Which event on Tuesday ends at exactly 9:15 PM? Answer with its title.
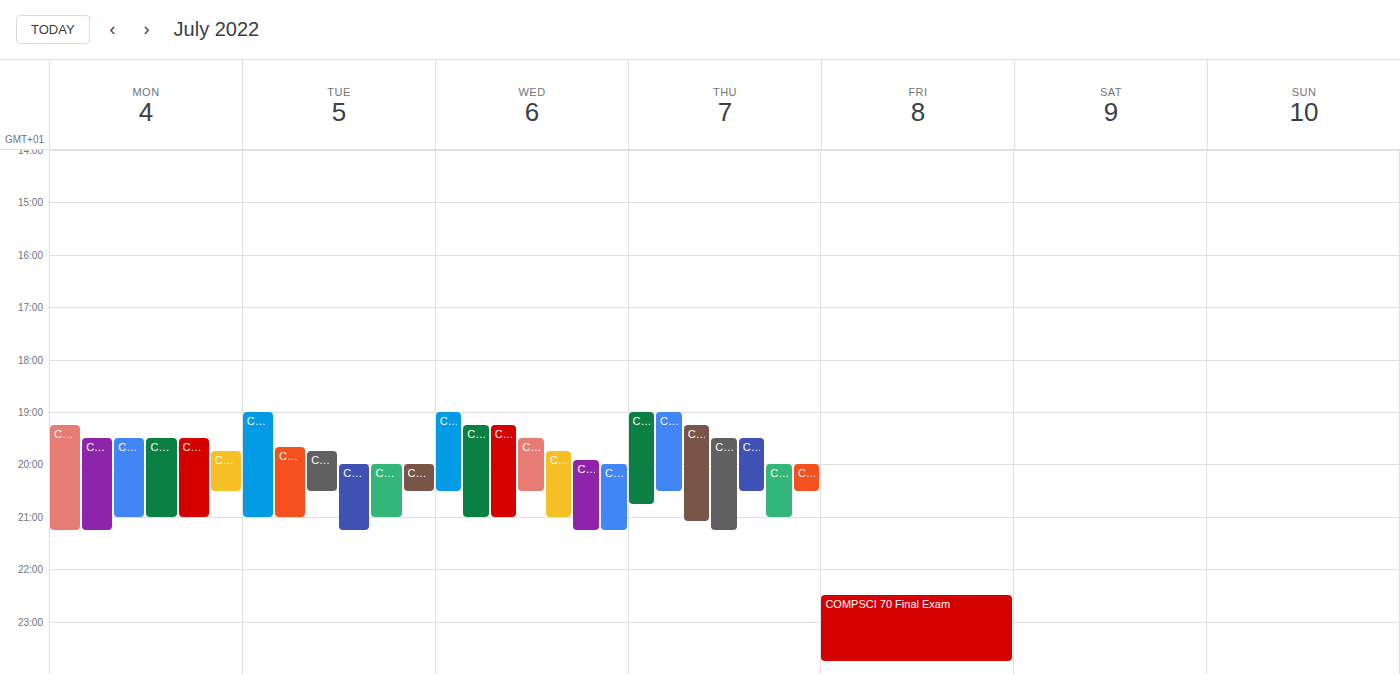
"COMPSCI 70 Lecture 5. Algo"